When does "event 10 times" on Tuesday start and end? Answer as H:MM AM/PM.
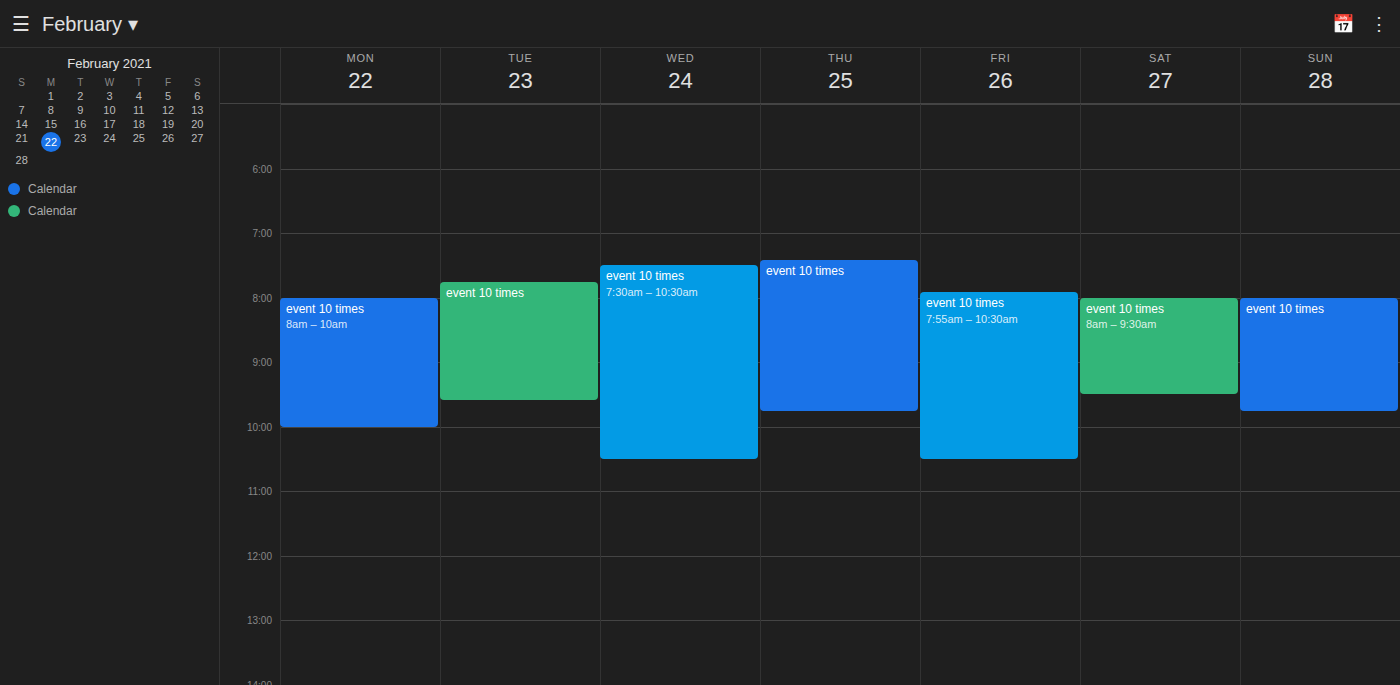
7:45 AM to 9:35 AM